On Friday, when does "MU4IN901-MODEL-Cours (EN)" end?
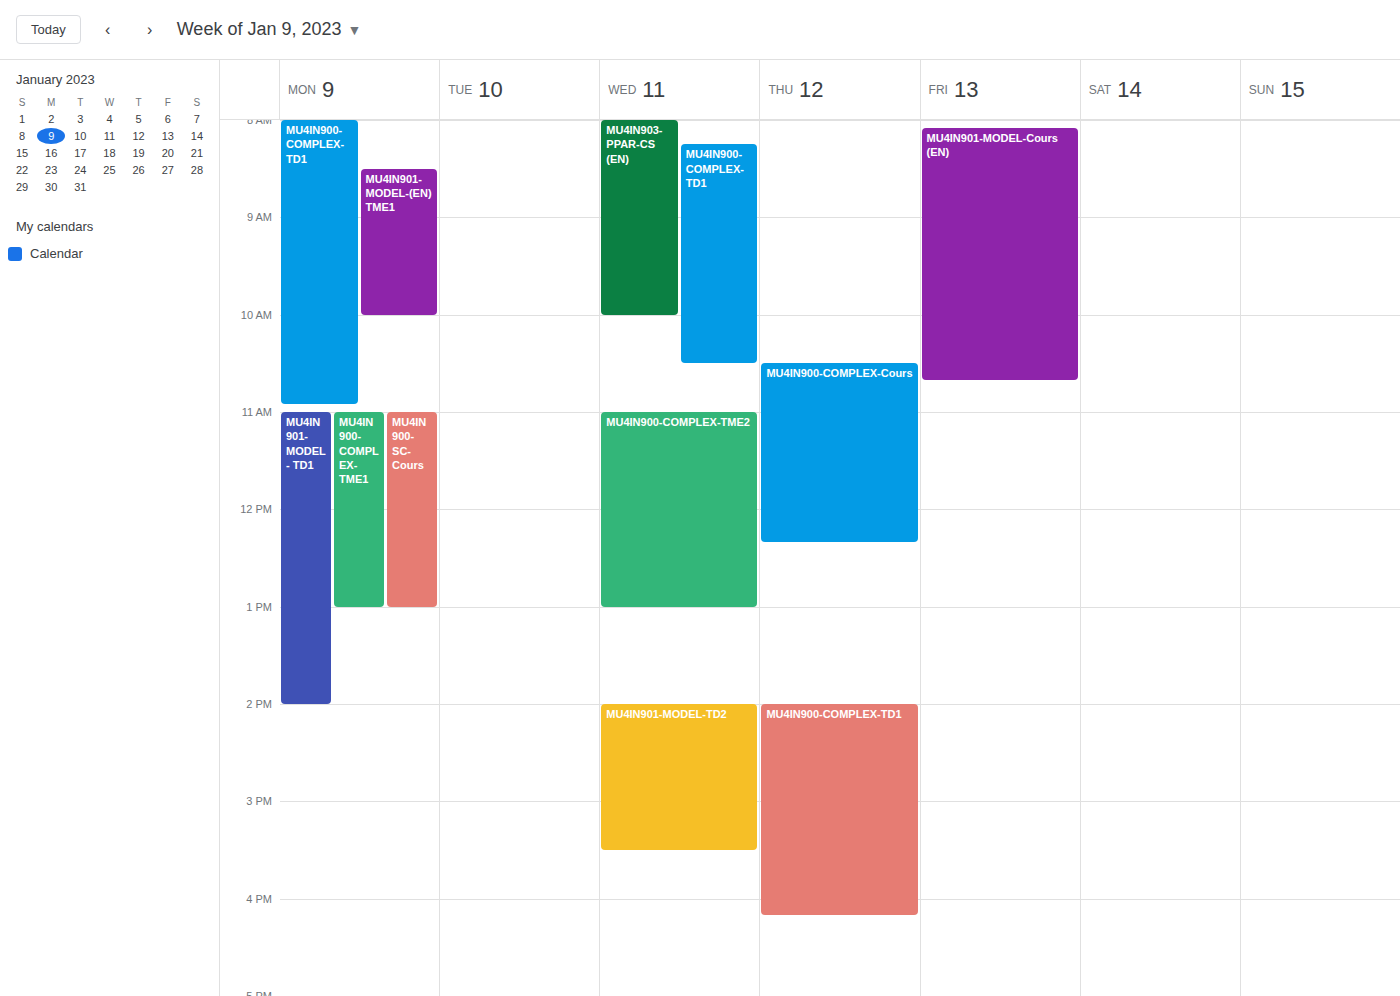
10:40 AM